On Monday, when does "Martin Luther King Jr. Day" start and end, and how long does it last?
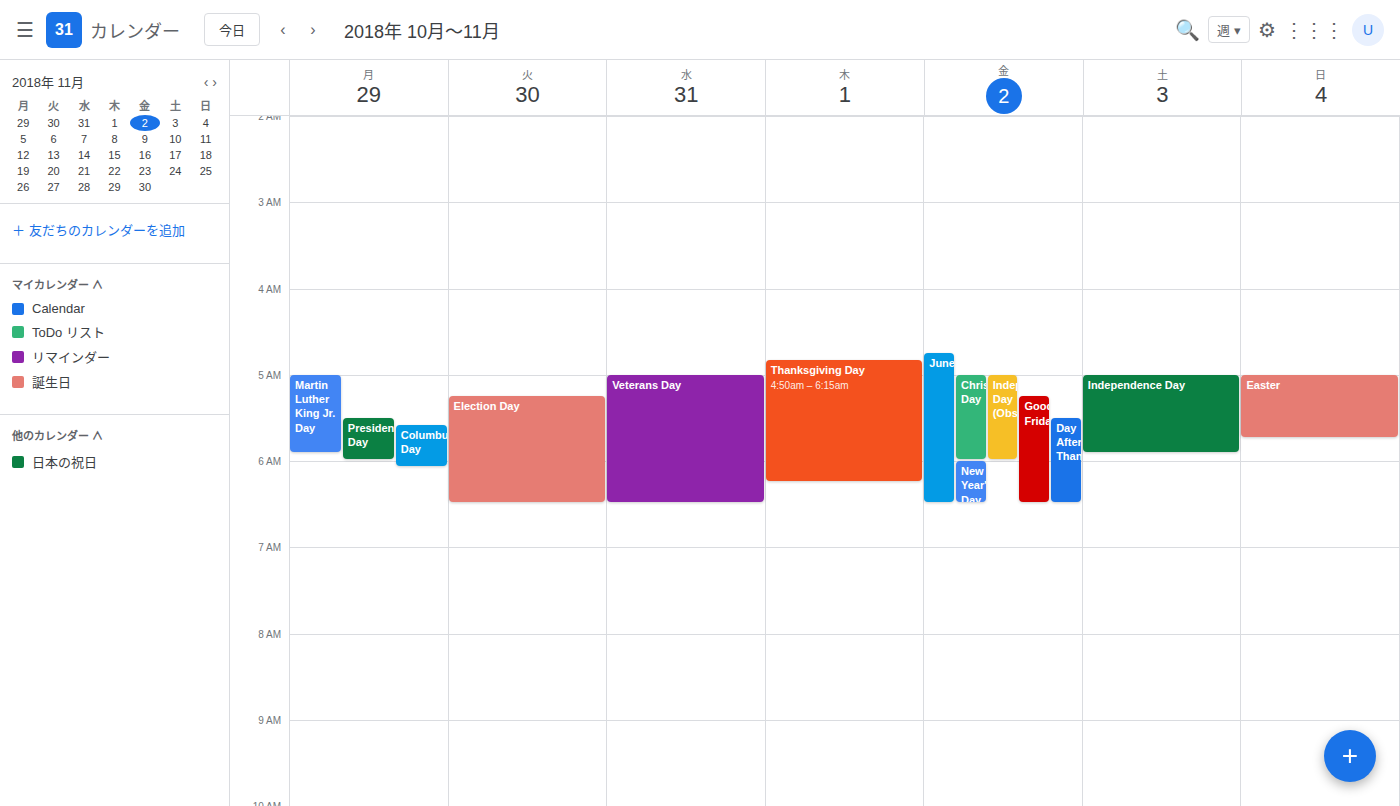
5:00 AM to 5:55 AM, 55 minutes